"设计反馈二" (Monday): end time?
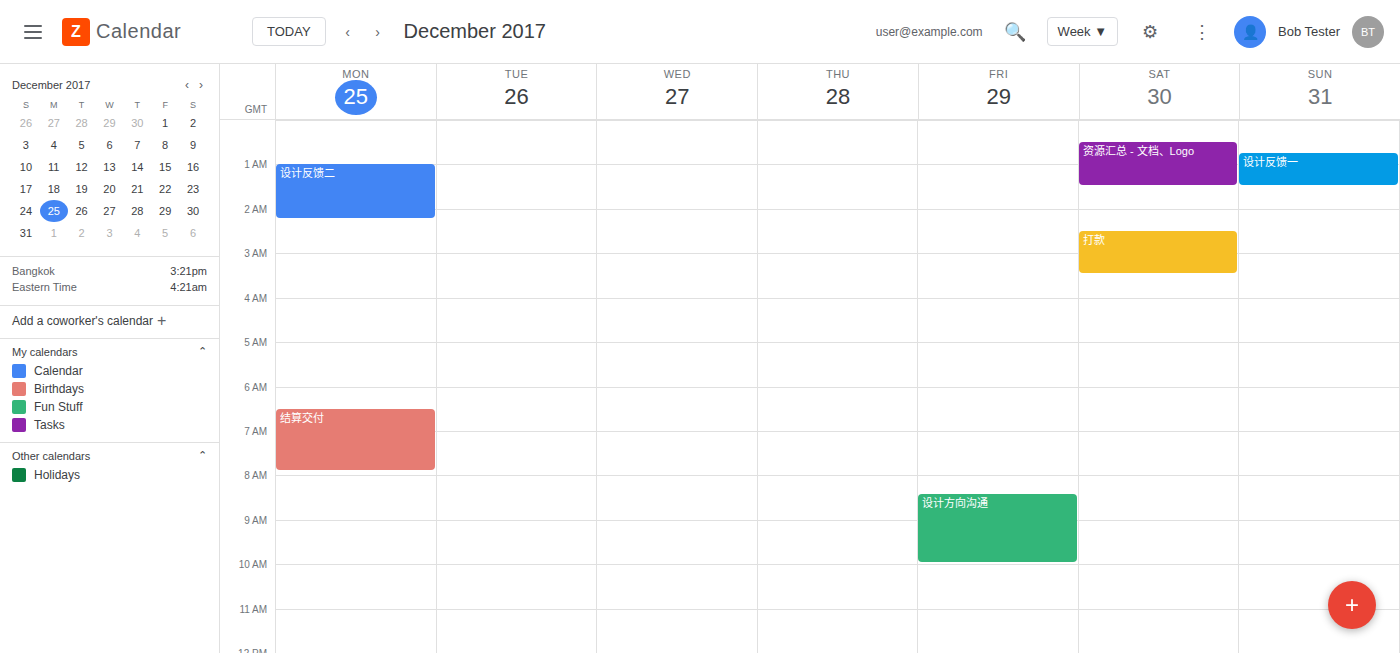
02:15